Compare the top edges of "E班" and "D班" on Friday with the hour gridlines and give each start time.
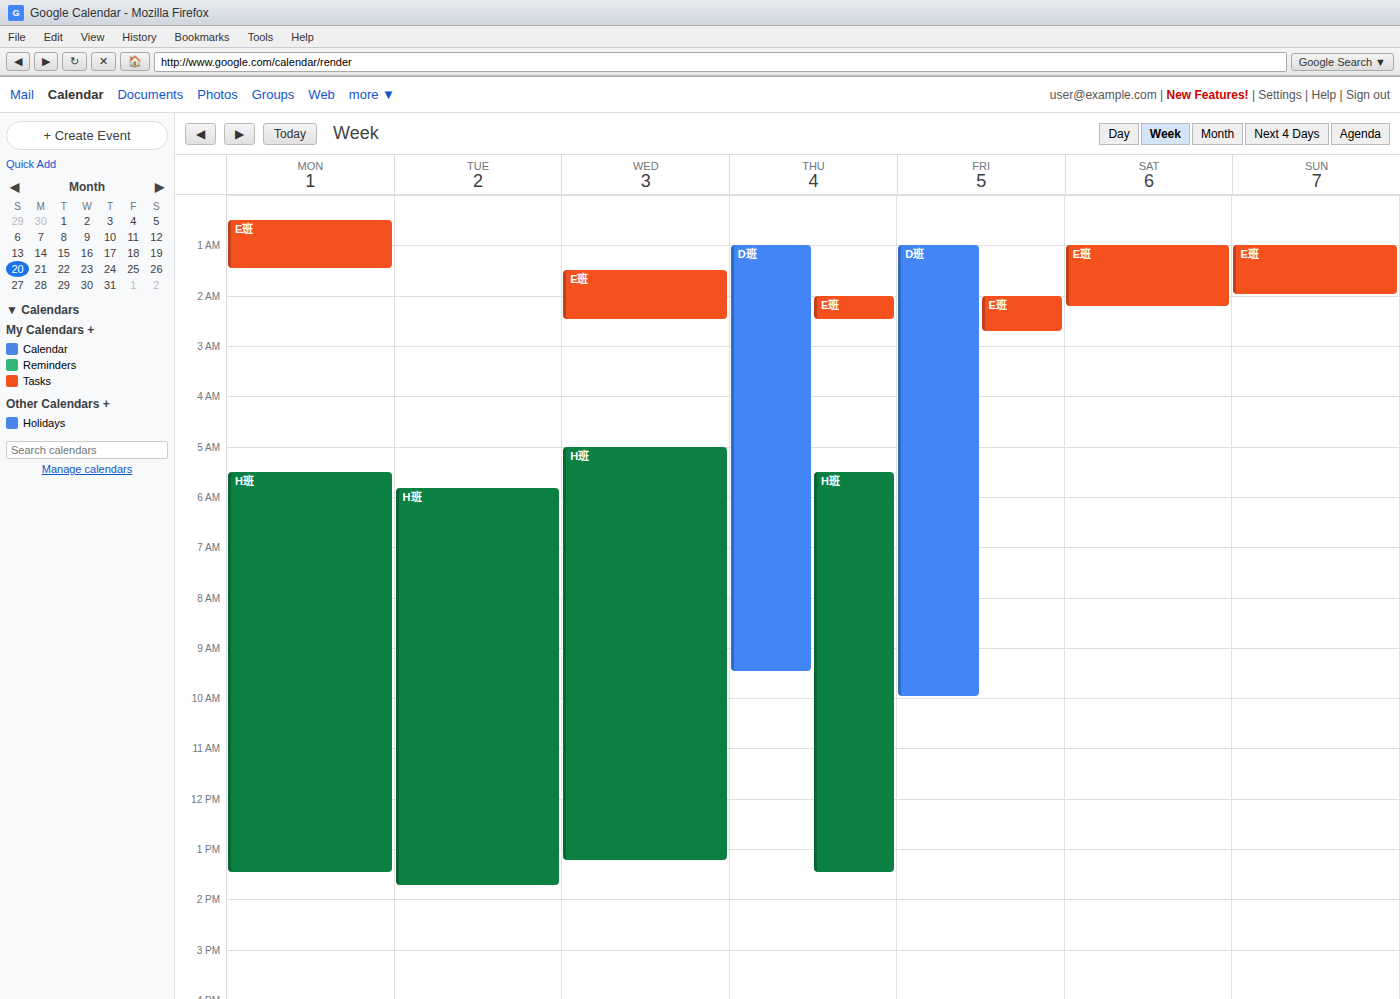
"E班": 2:00 AM, exactly on the 2 AM line. "D班": 1:00 AM, exactly on the 1 AM line.